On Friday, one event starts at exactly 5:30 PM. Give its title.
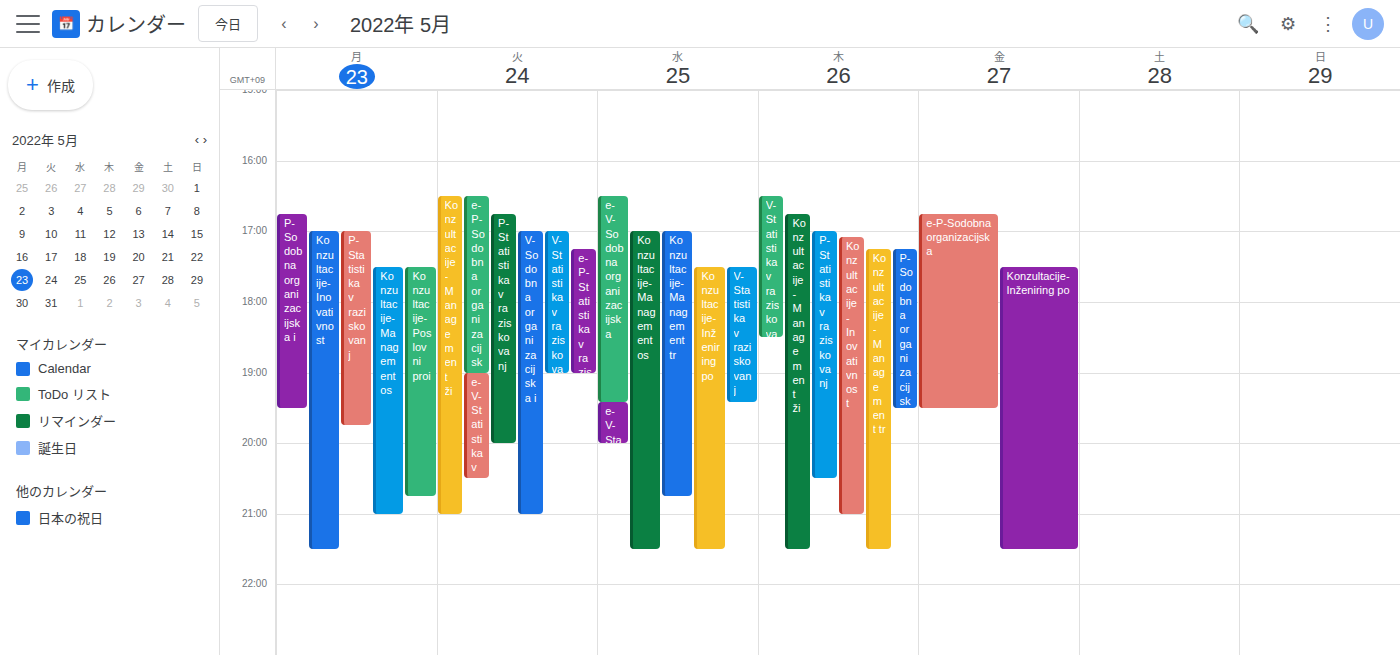
"Konzultacije-Inženiring po"